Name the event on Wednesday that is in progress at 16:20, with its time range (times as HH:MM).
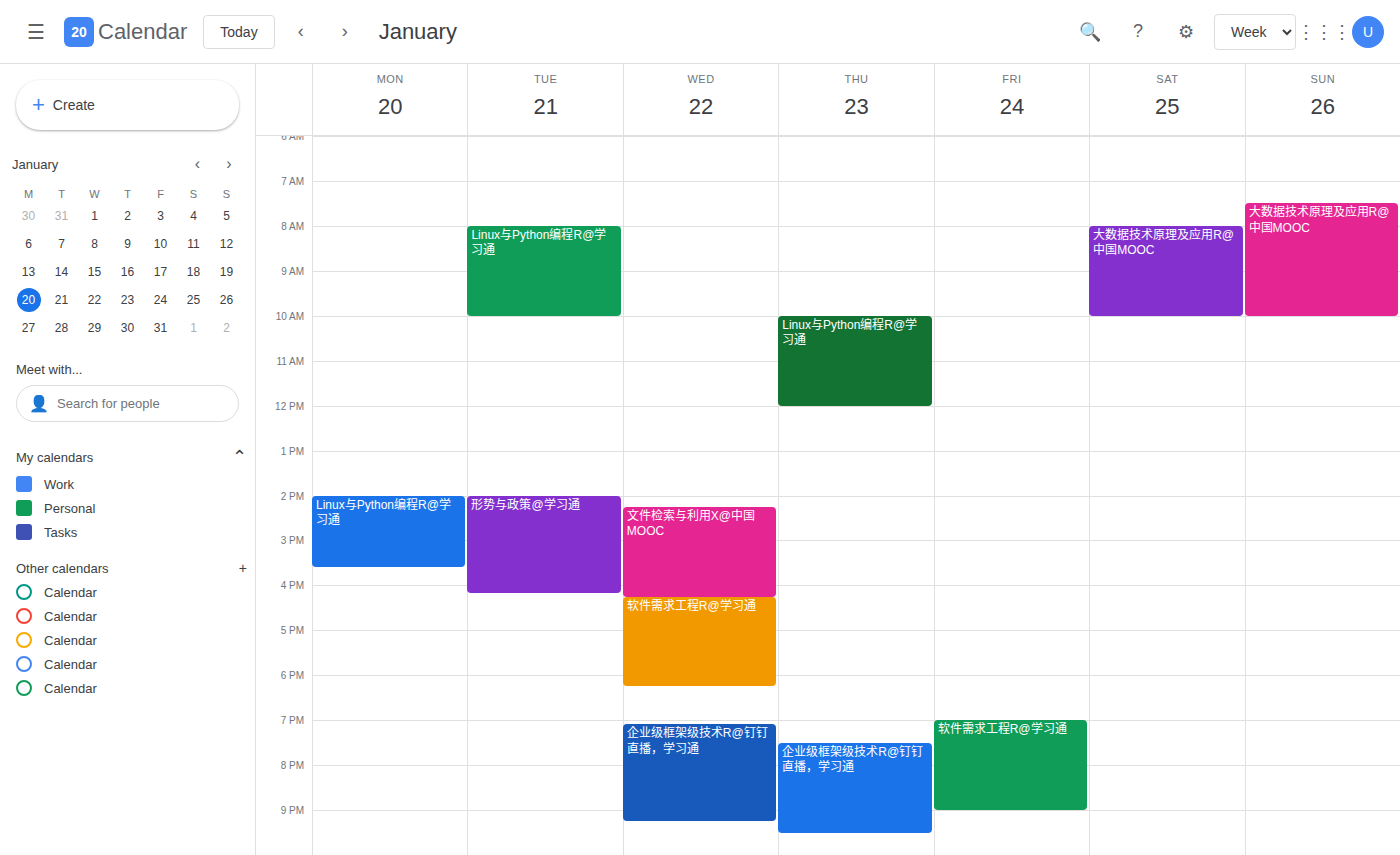
"软件需求工程R@学习通", 16:15 to 18:15